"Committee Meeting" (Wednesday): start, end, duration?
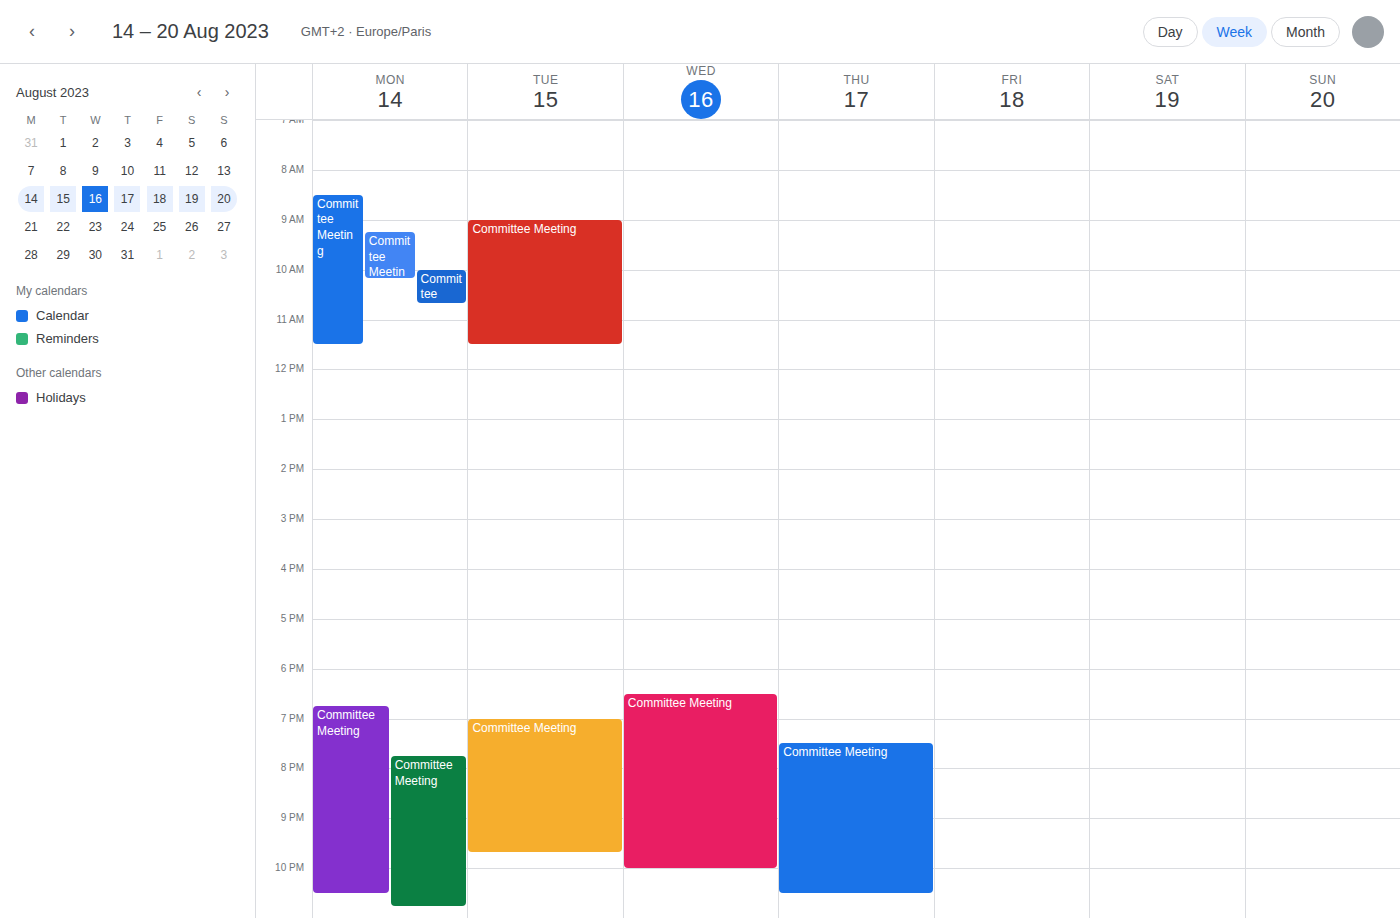
6:30 PM to 10:00 PM, 3 hours 30 minutes